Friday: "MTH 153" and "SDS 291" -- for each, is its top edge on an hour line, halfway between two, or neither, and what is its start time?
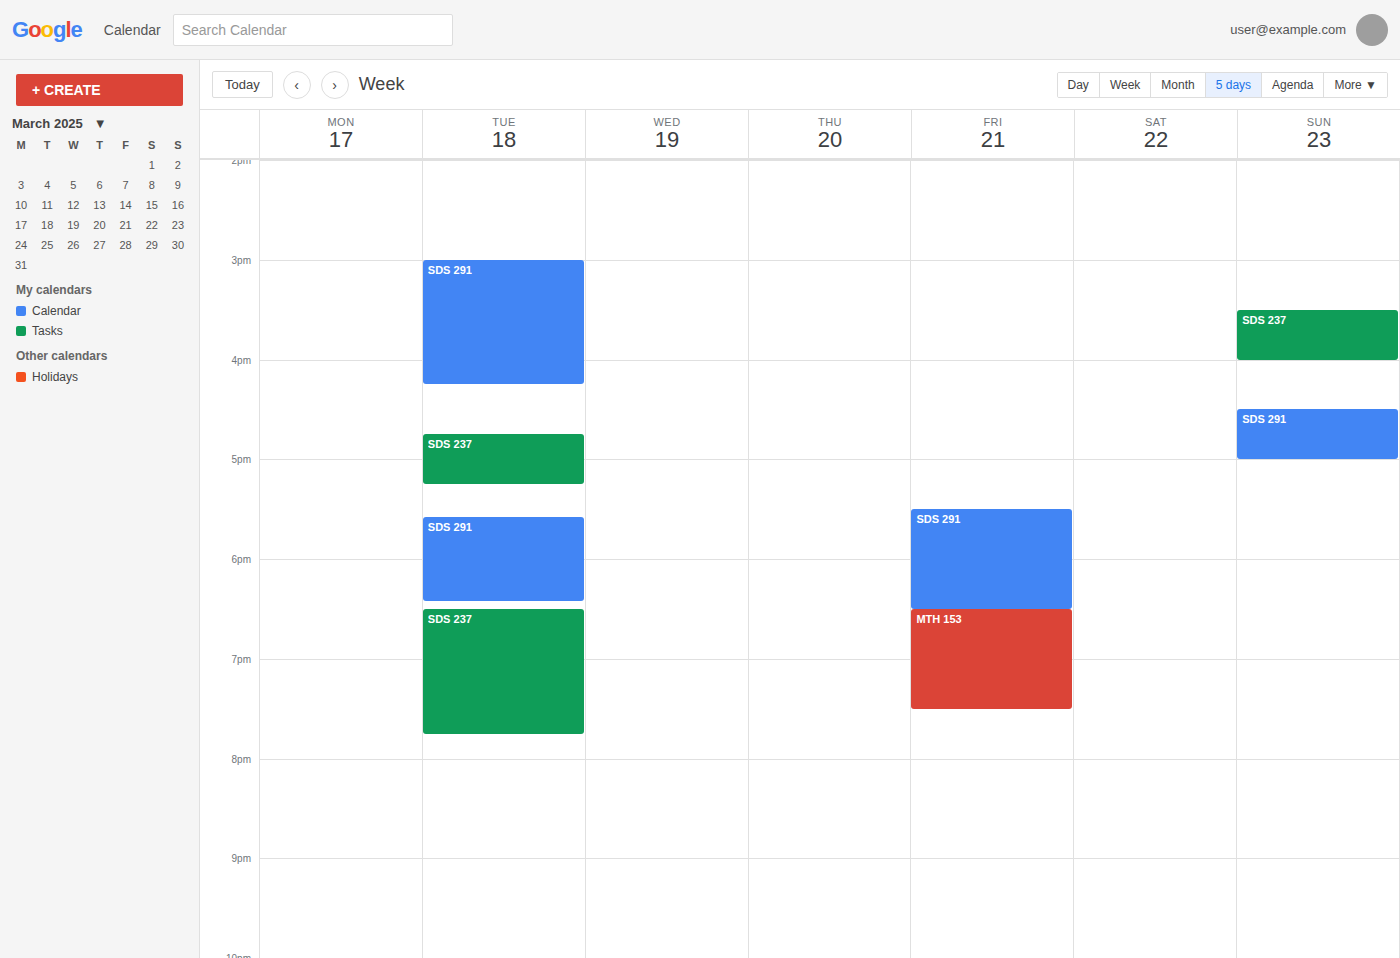
"MTH 153": 6:30 PM, halfway between the 6 PM and 7 PM lines. "SDS 291": 5:30 PM, halfway between the 5 PM and 6 PM lines.